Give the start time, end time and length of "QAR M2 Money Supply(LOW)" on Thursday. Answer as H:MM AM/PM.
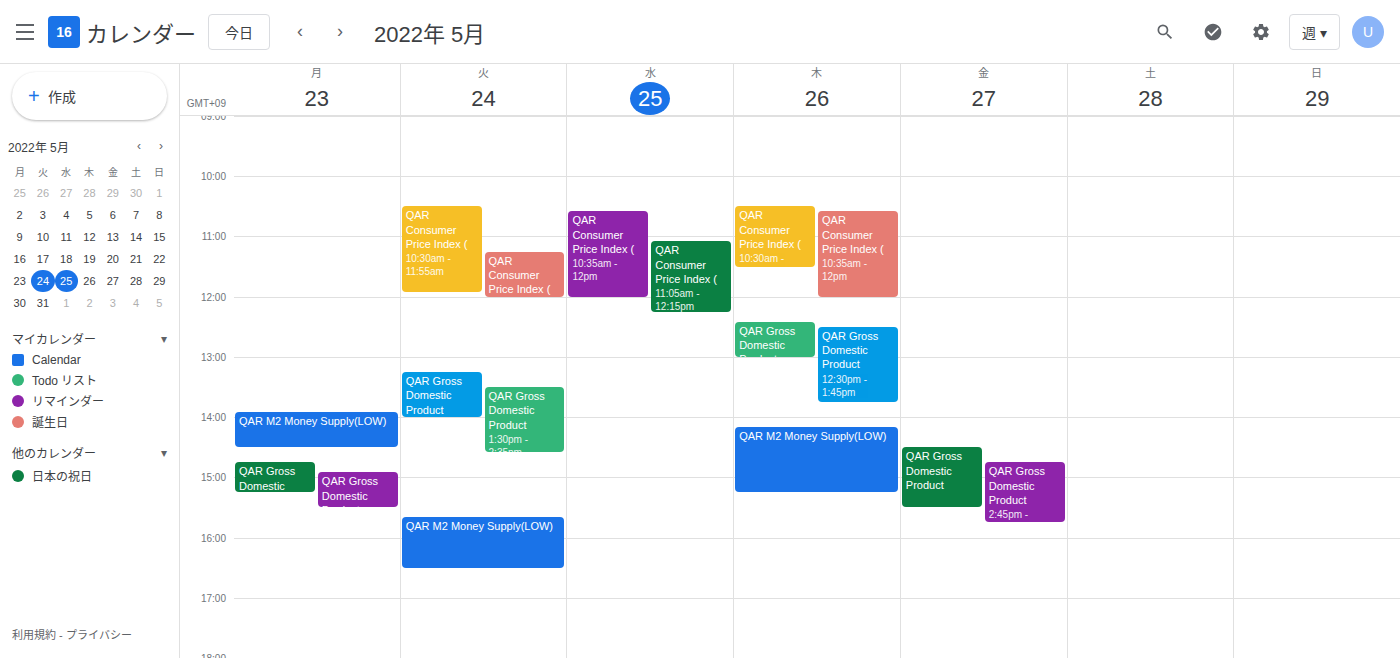
2:10 PM to 3:15 PM, 1 hour 5 minutes